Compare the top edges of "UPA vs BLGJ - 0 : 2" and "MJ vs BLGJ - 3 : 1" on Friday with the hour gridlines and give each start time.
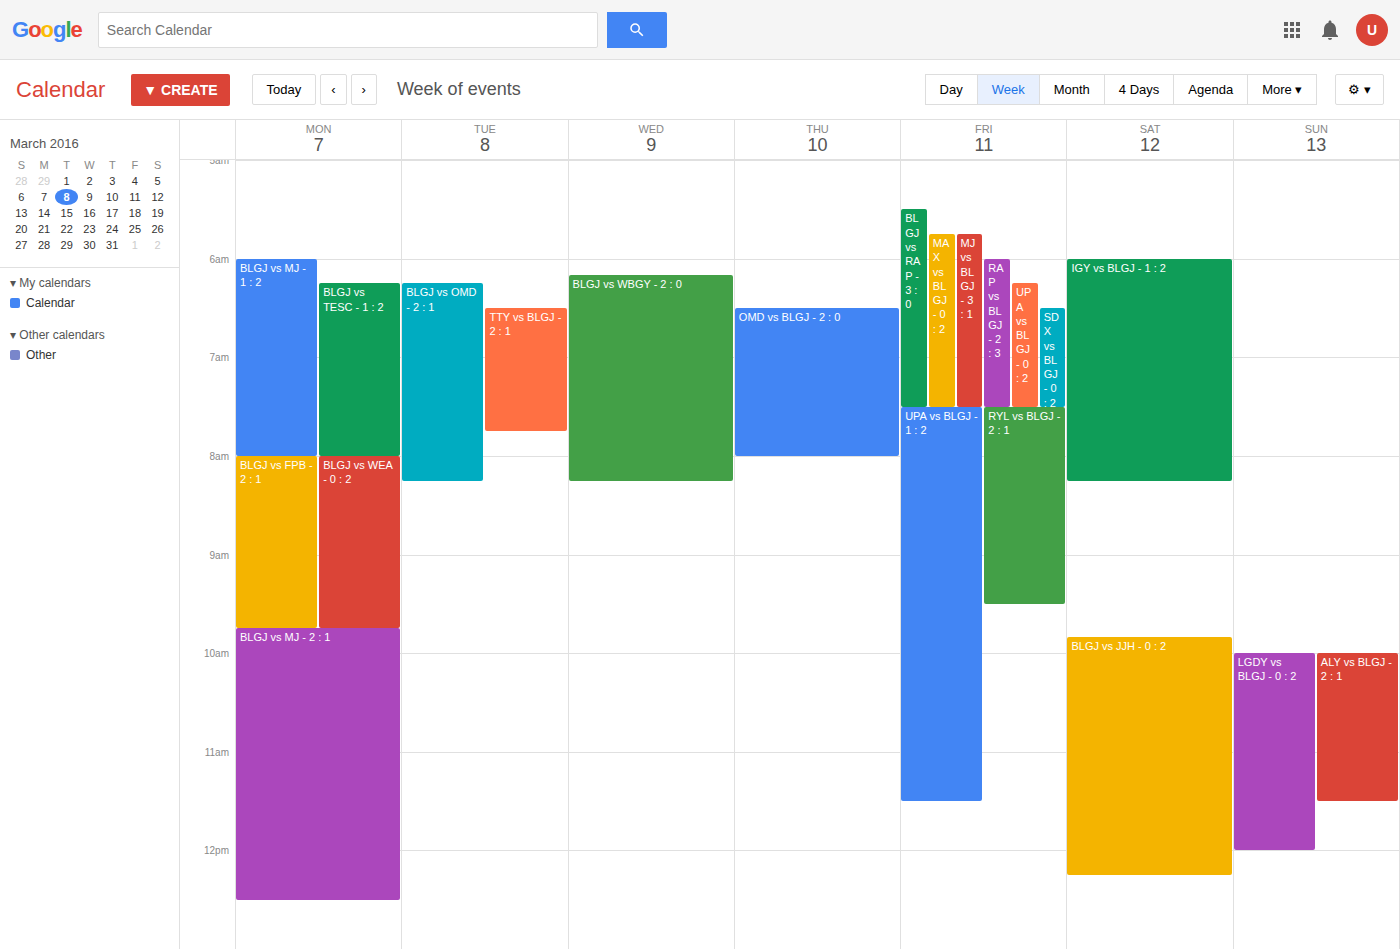
"UPA vs BLGJ - 0 : 2": 6:15 AM, neither: a quarter of the way from the 6 AM line to the 7 AM line. "MJ vs BLGJ - 3 : 1": 5:45 AM, neither: three quarters of the way from the 5 AM line to the 6 AM line.